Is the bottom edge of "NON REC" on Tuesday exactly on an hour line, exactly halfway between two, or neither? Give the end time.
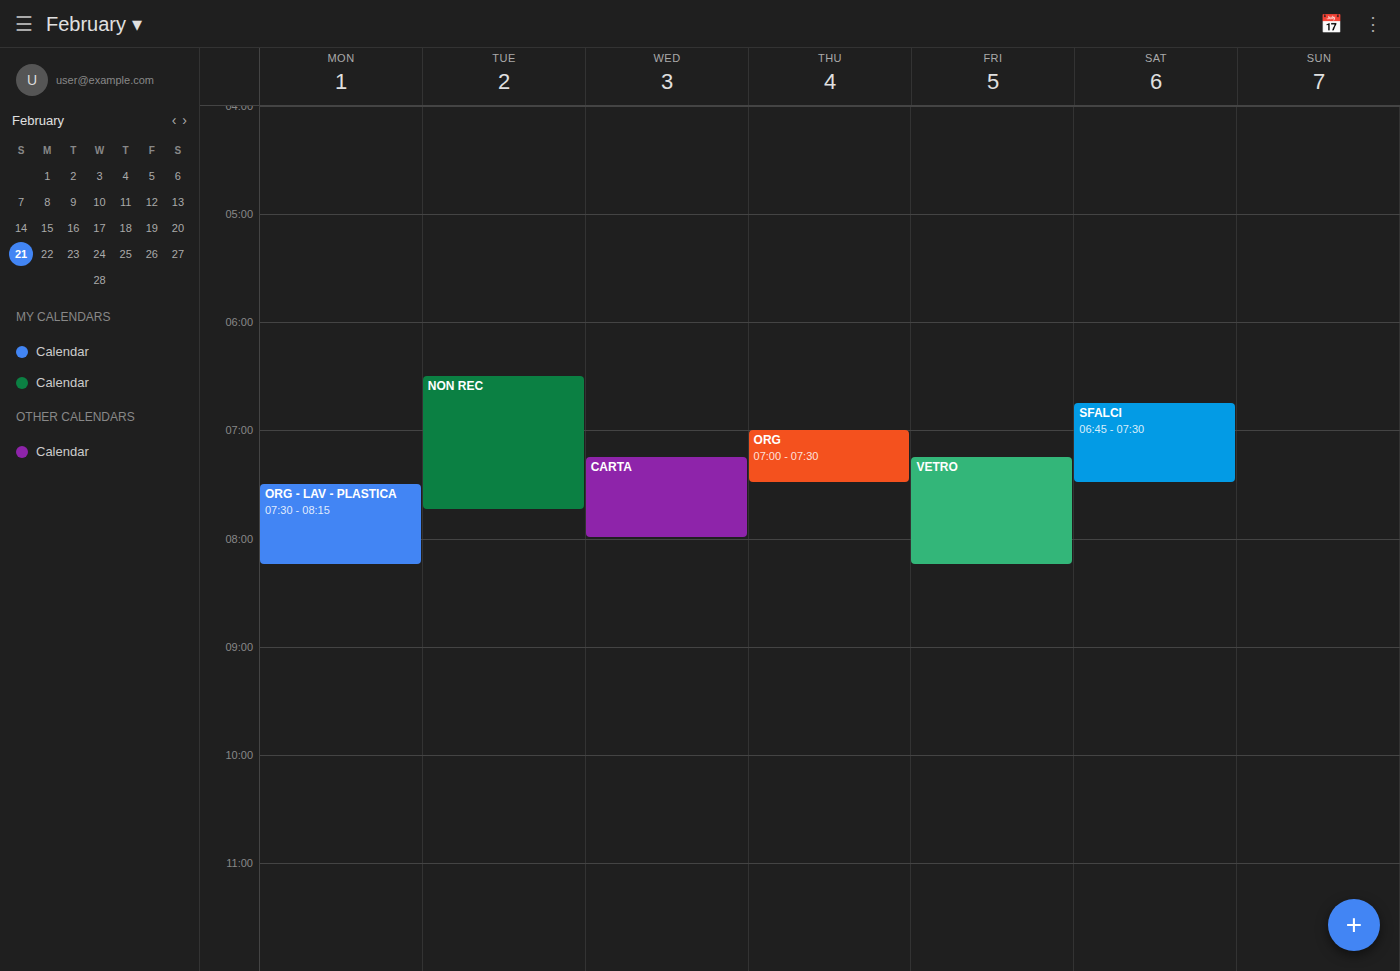
07:45 -- neither: three quarters of the way from the 07:00 line to the 08:00 line.